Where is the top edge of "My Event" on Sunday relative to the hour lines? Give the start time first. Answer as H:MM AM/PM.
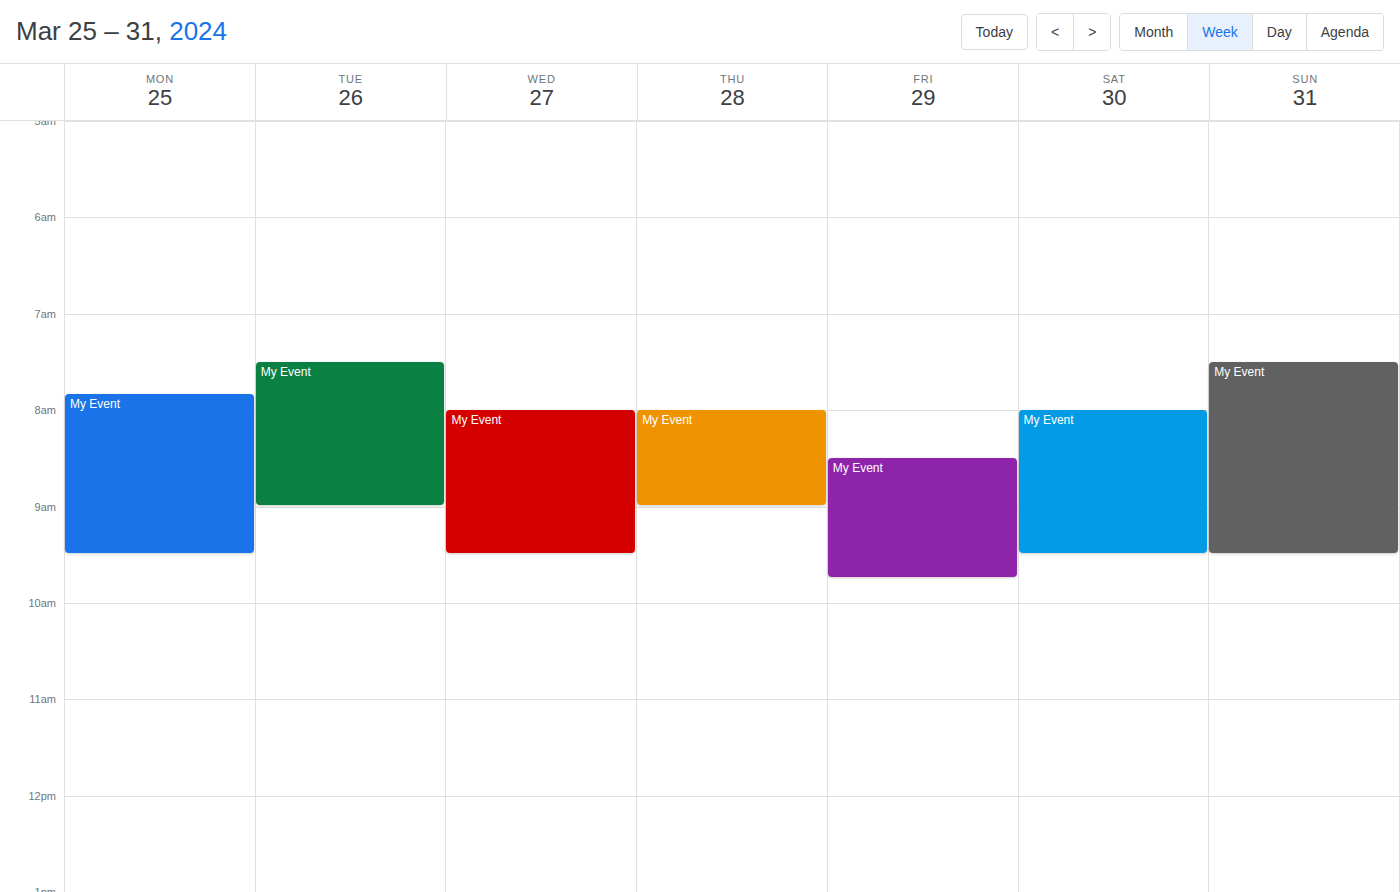
7:30 AM -- halfway between the 7 AM and 8 AM lines.